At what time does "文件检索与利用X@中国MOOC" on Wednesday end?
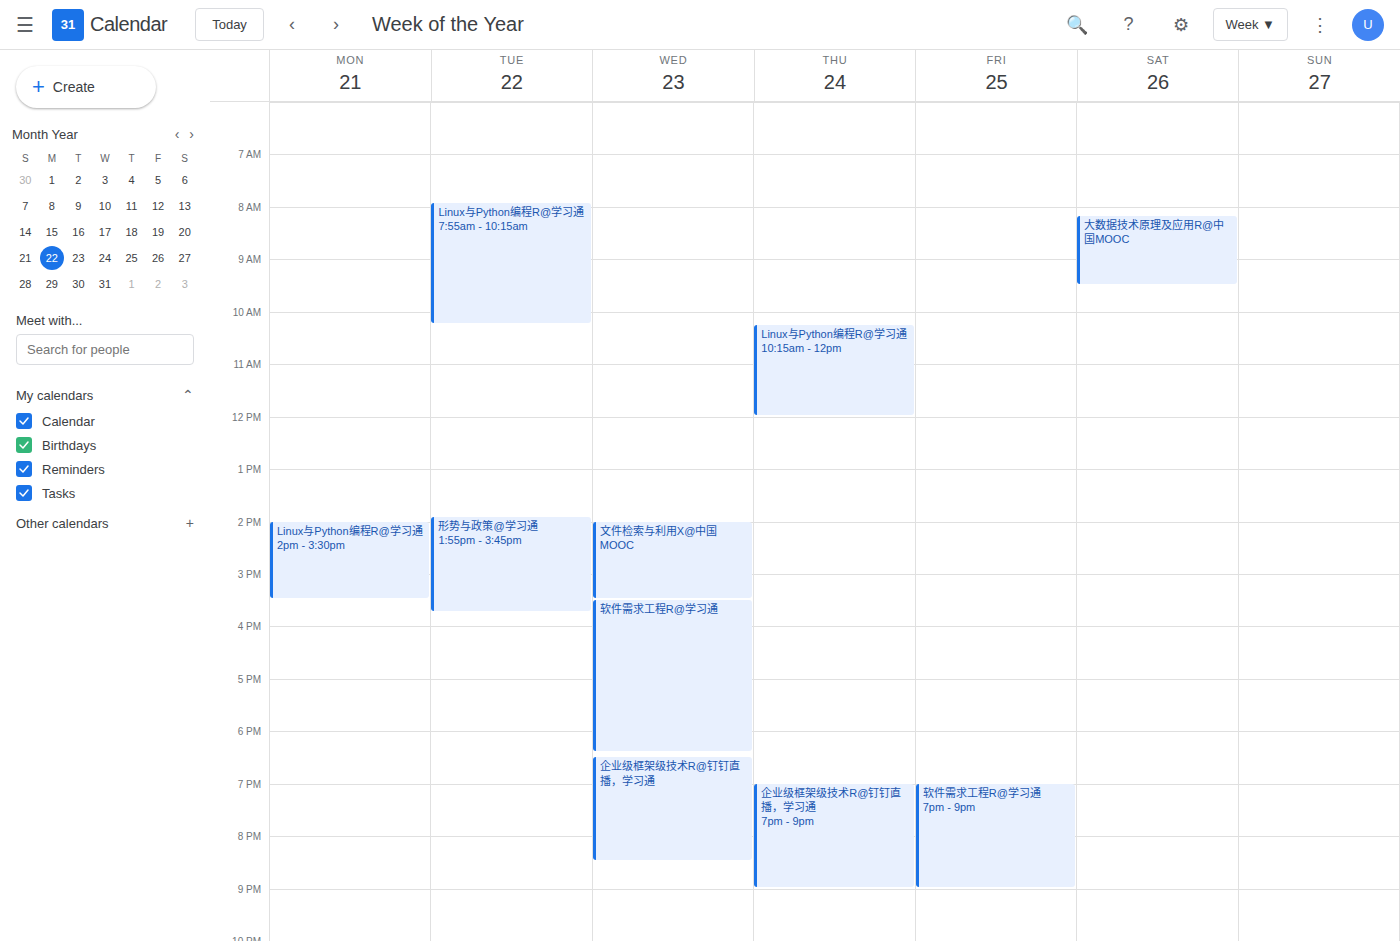
3:30 PM